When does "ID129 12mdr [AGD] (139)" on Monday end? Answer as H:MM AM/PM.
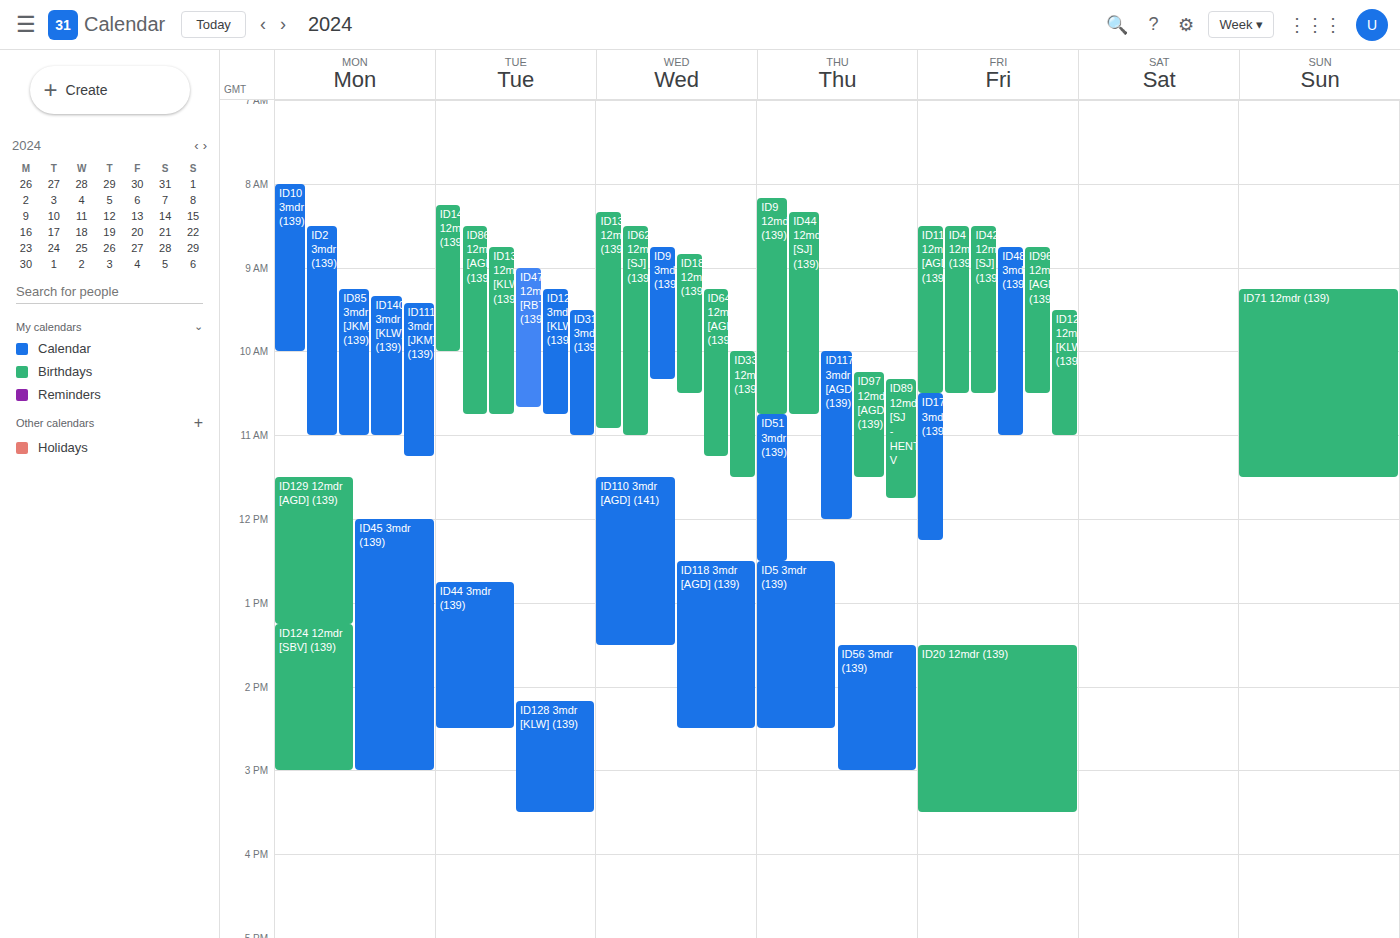
1:15 PM